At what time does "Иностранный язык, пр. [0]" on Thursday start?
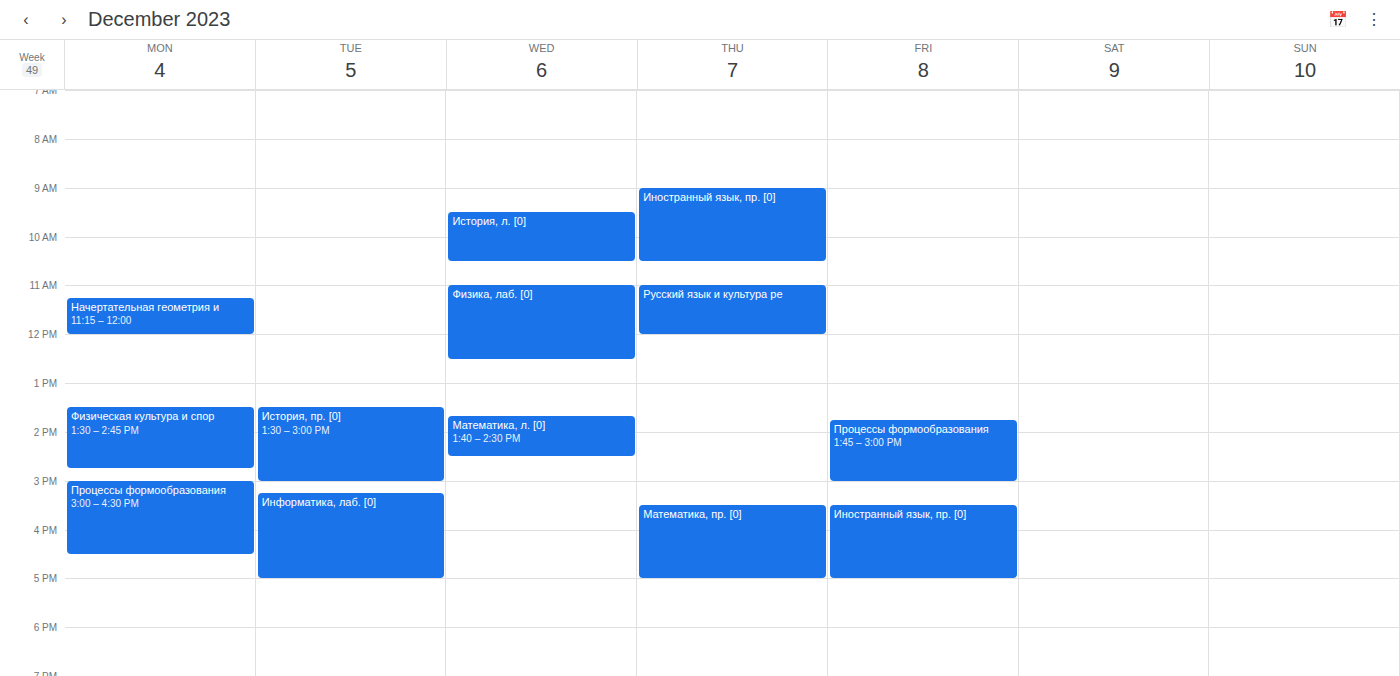
09:00